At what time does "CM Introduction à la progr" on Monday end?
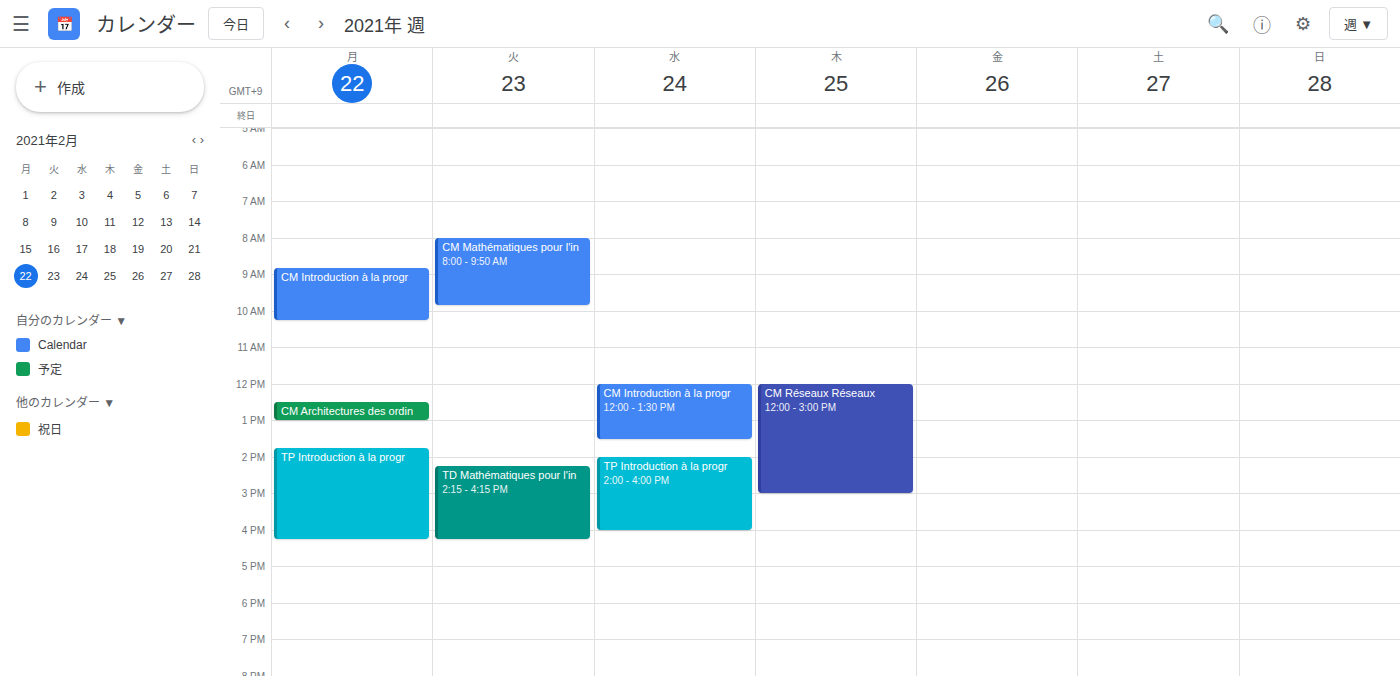
10:15